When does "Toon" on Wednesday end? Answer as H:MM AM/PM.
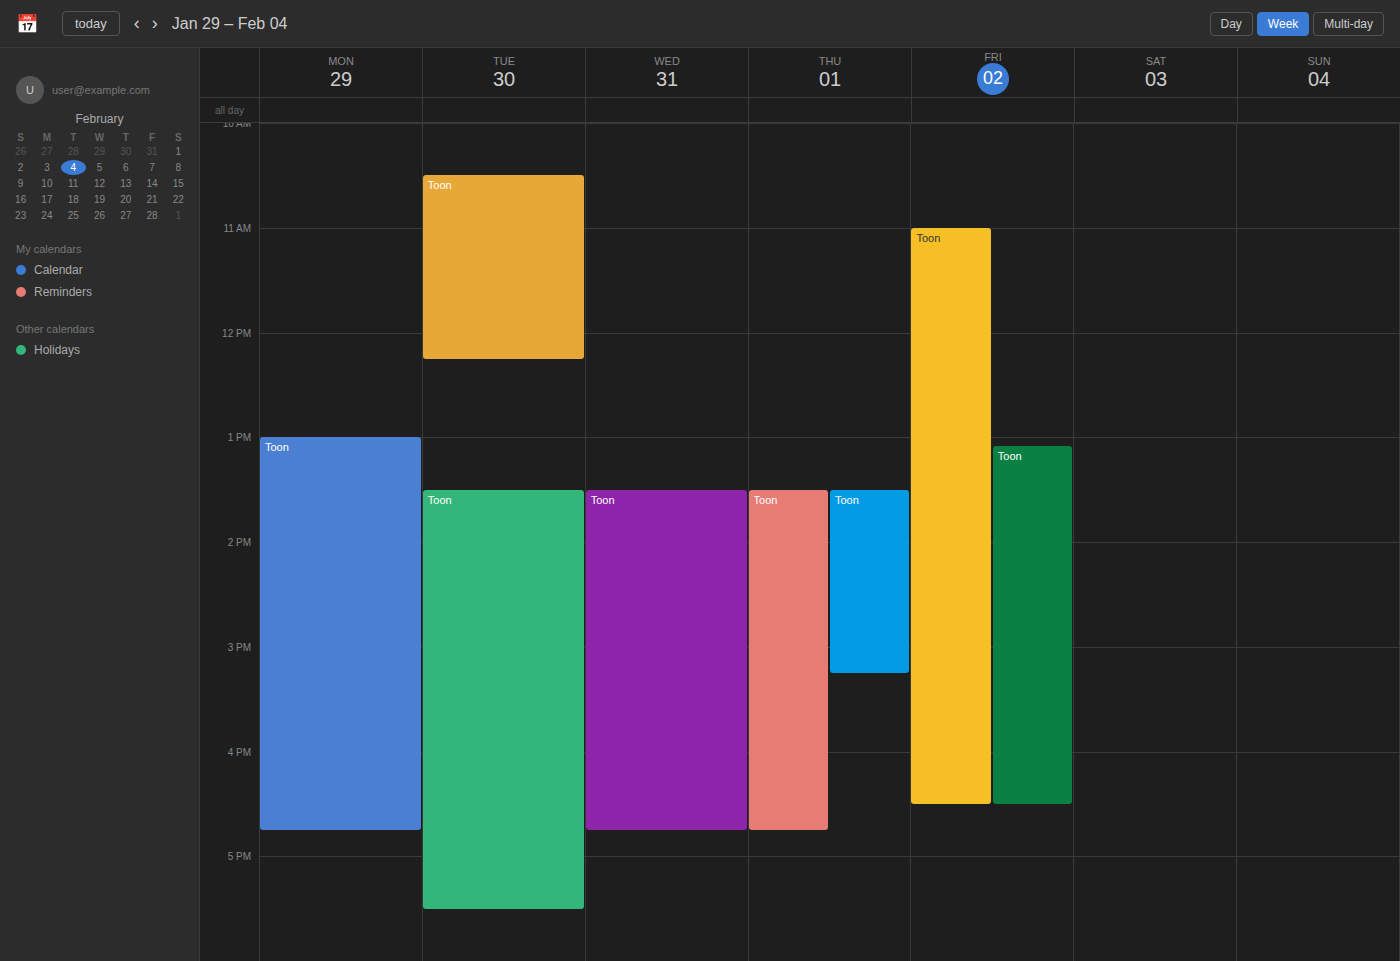
4:45 PM